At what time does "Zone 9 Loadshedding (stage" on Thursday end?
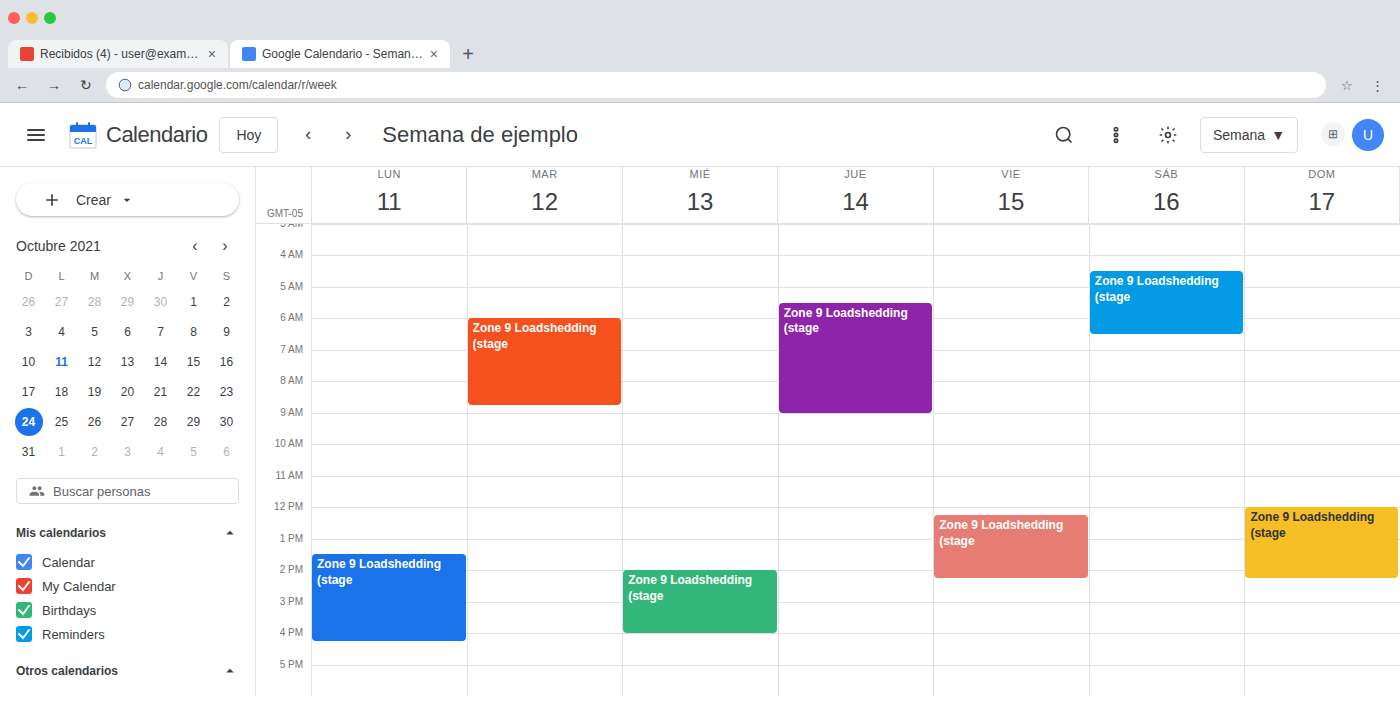
9:00 AM